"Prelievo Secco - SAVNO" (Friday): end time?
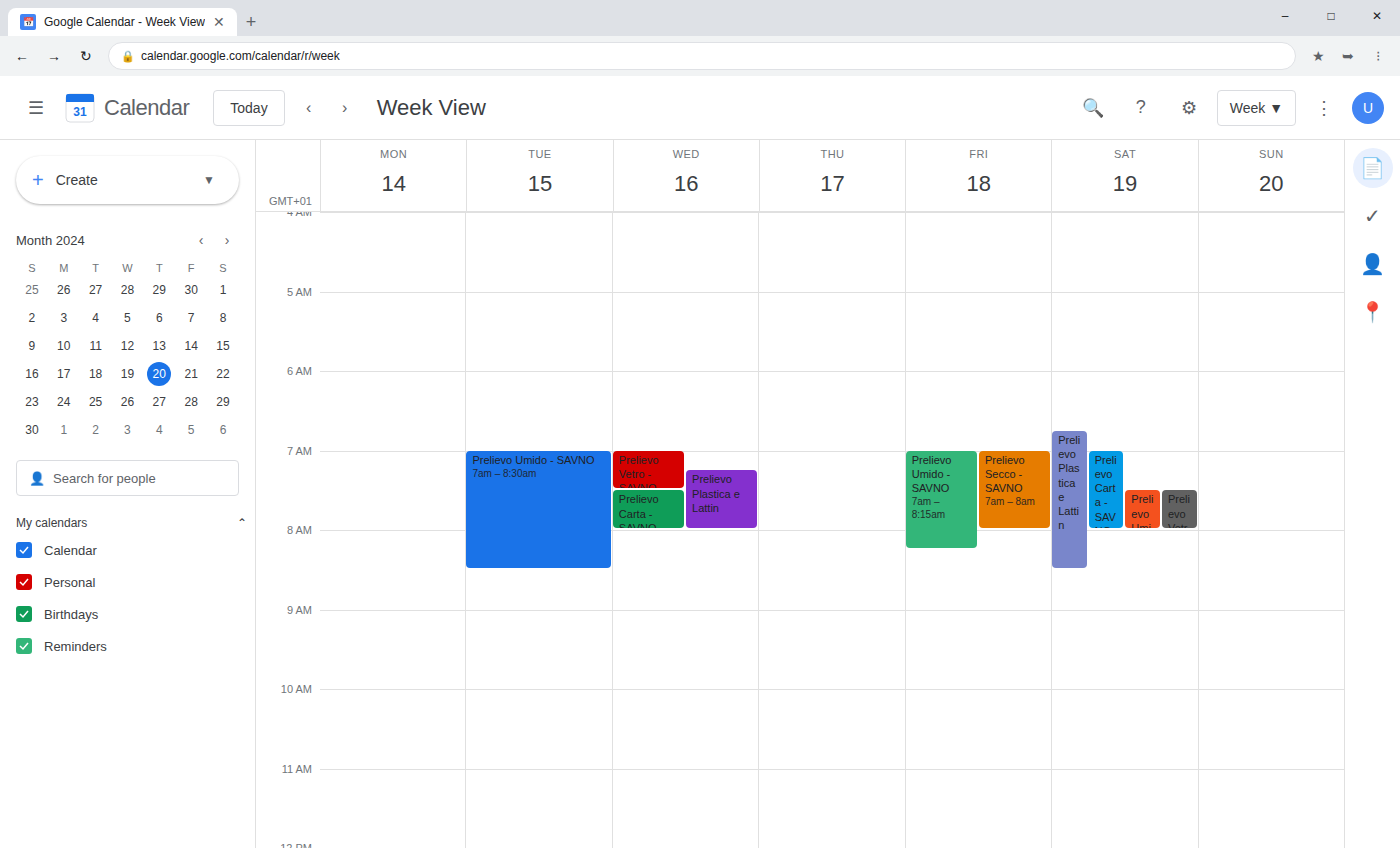
8:00 AM